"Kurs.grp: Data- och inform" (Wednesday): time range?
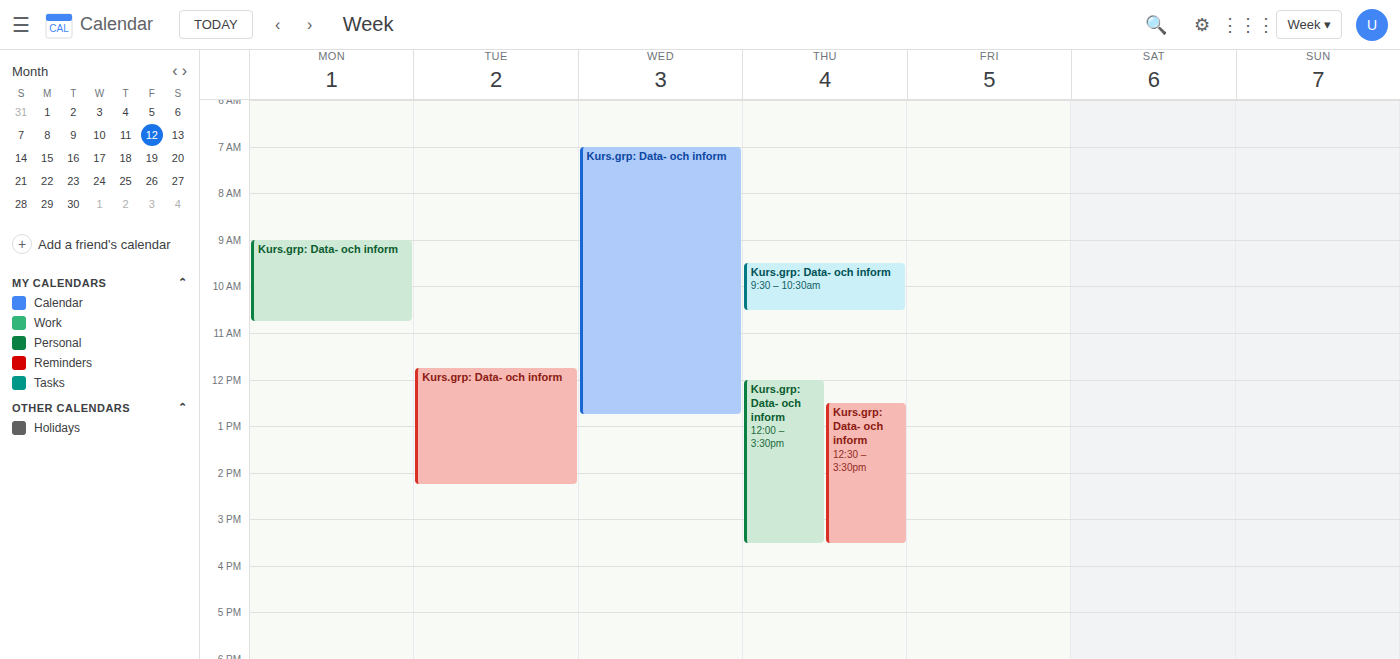
7:00 AM to 12:45 PM